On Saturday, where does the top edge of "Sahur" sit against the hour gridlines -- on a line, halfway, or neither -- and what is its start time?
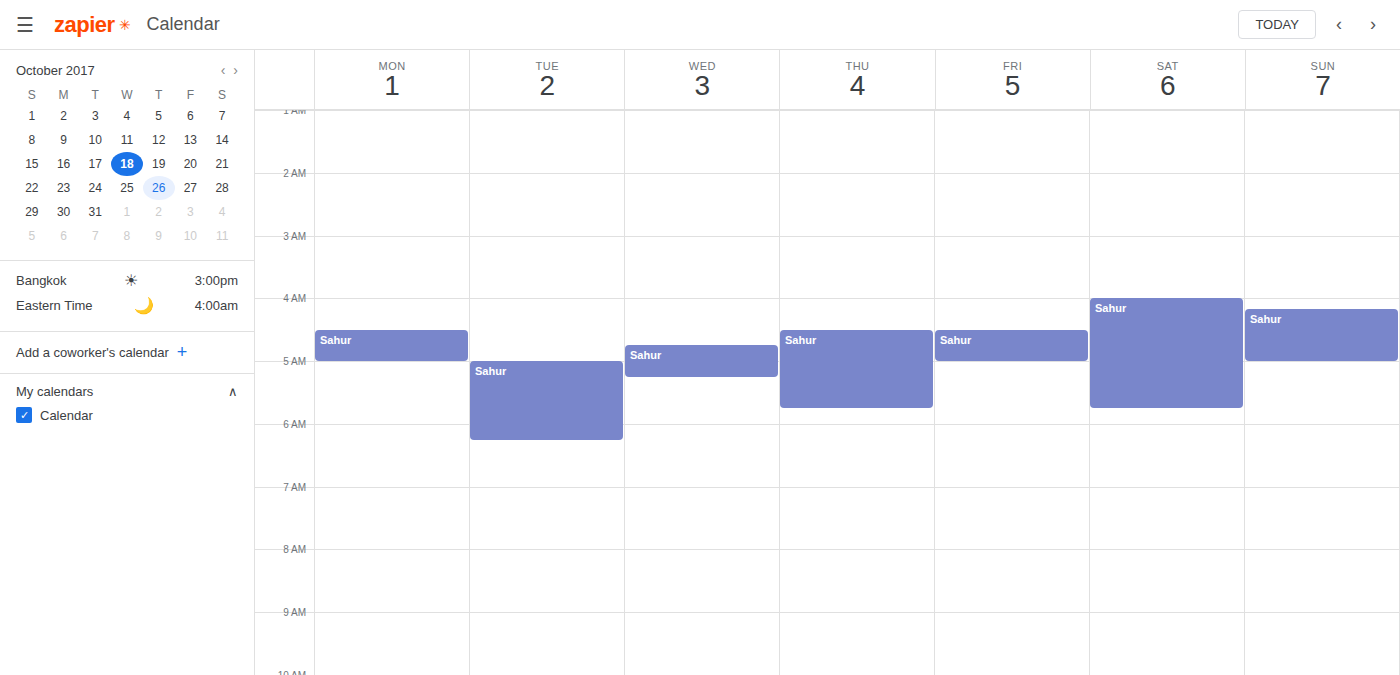
04:00 -- exactly on the 04:00 line.